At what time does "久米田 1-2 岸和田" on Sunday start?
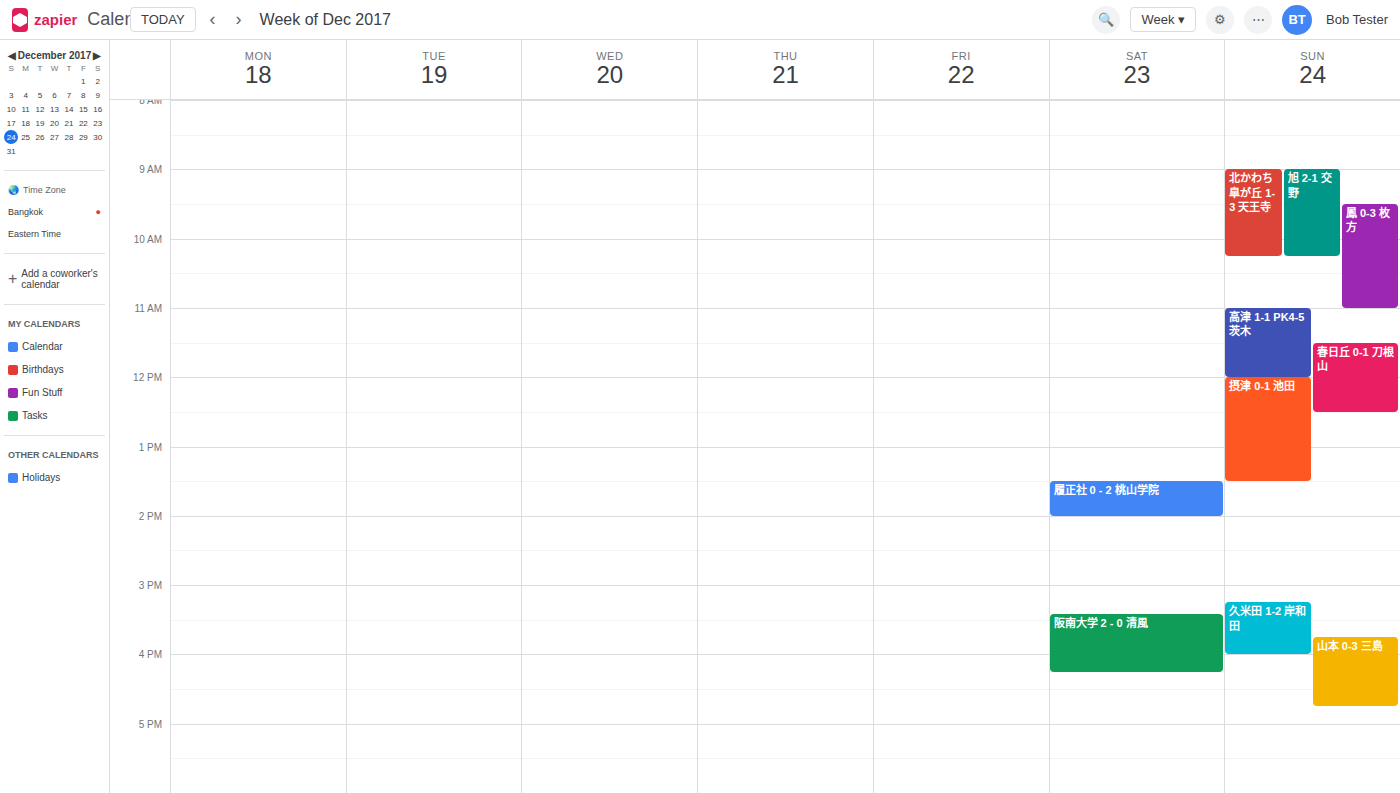
15:15